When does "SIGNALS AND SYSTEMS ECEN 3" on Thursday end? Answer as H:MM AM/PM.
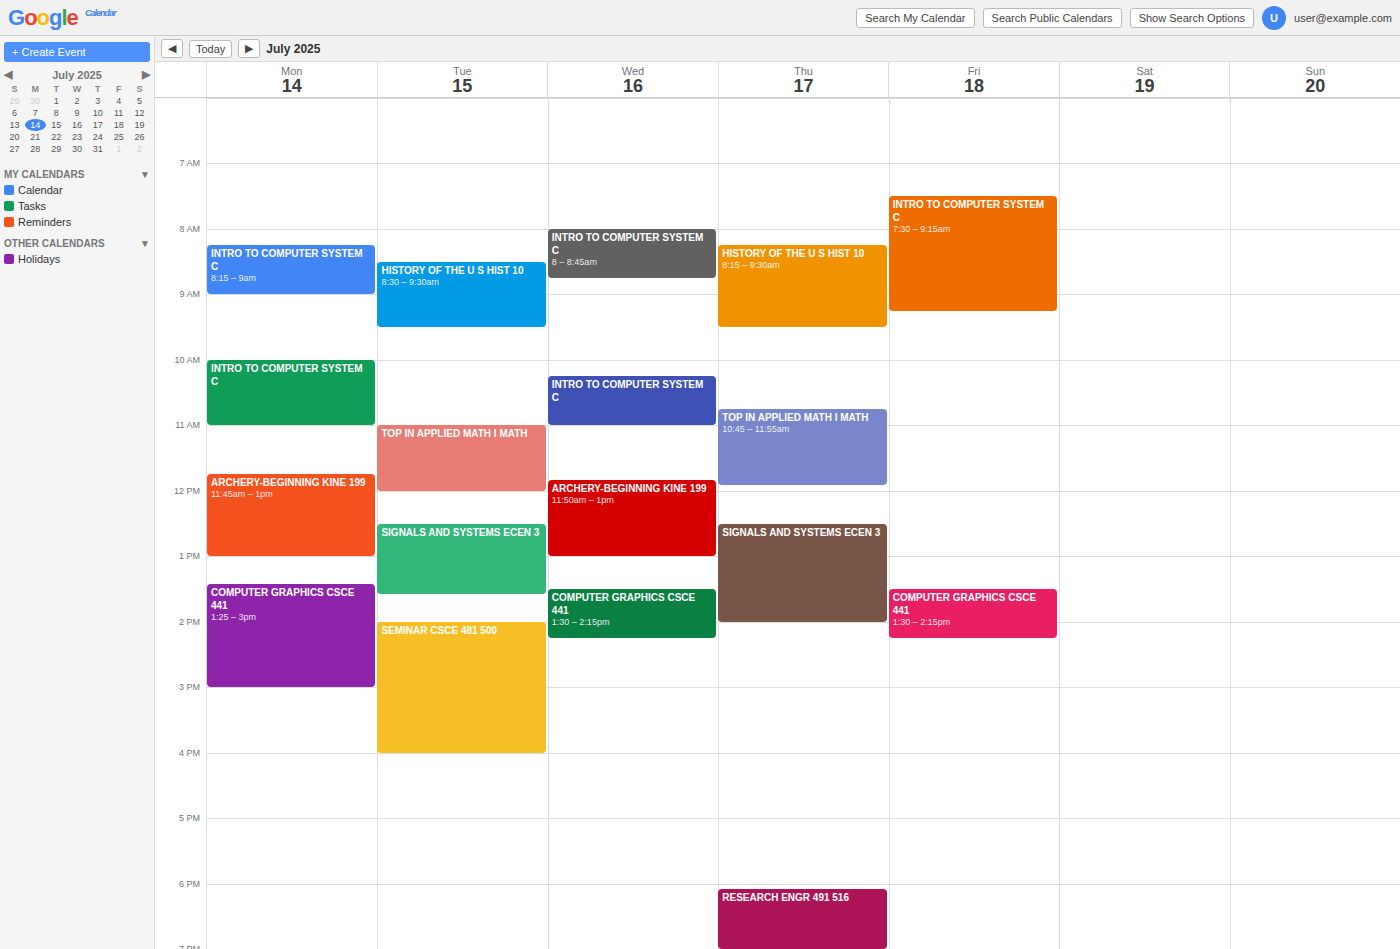
2:00 PM